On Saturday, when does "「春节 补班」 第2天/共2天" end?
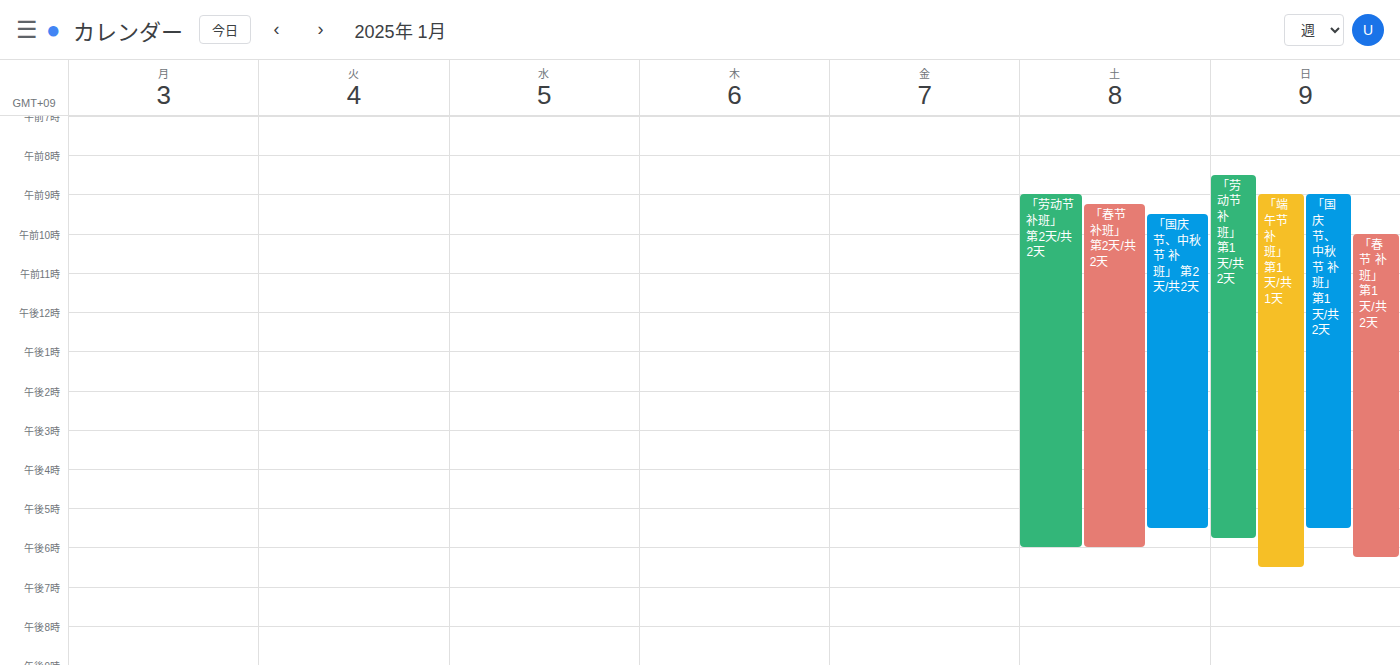
6:00 PM